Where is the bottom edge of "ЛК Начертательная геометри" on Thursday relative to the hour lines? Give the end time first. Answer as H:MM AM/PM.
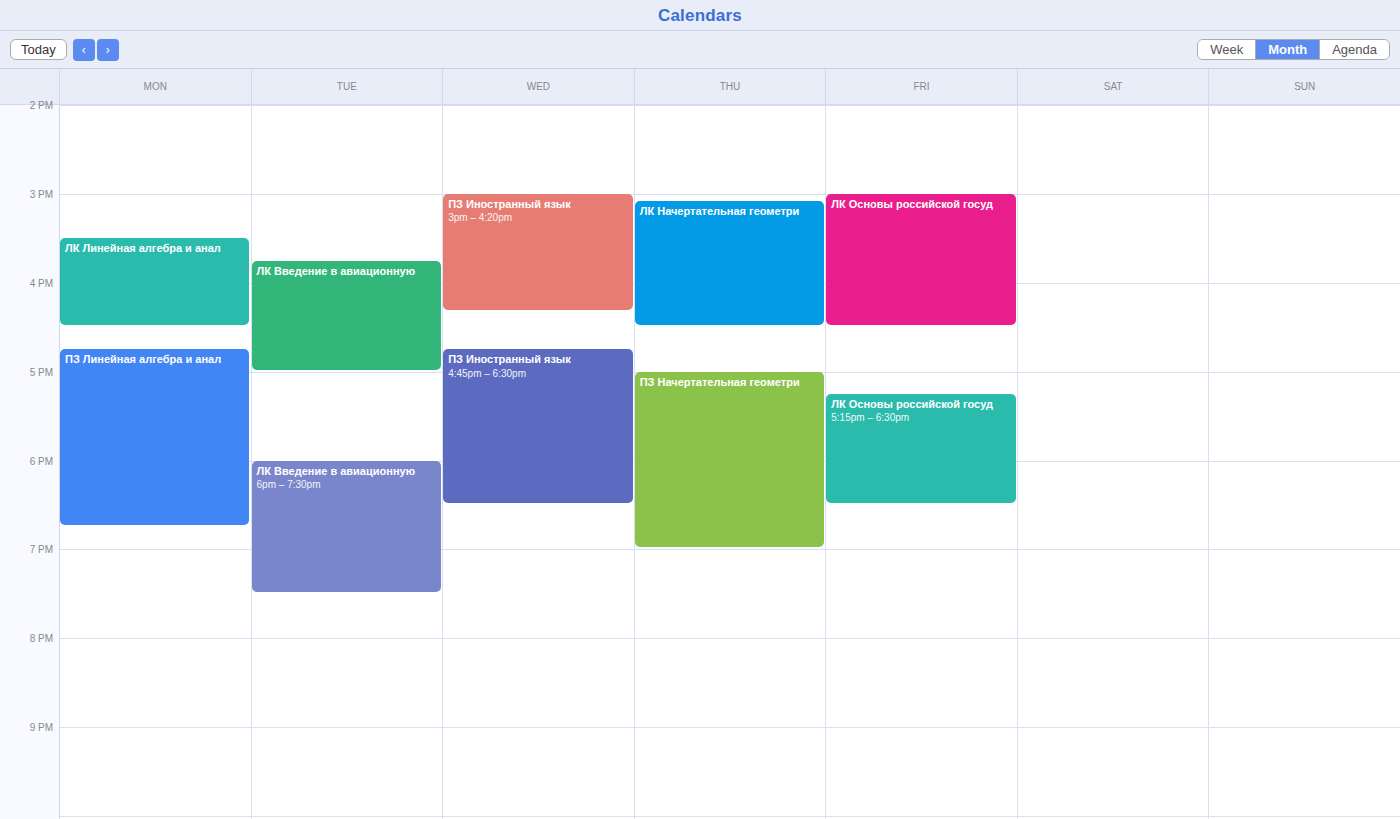
4:30 PM -- halfway between the 4 PM and 5 PM lines.